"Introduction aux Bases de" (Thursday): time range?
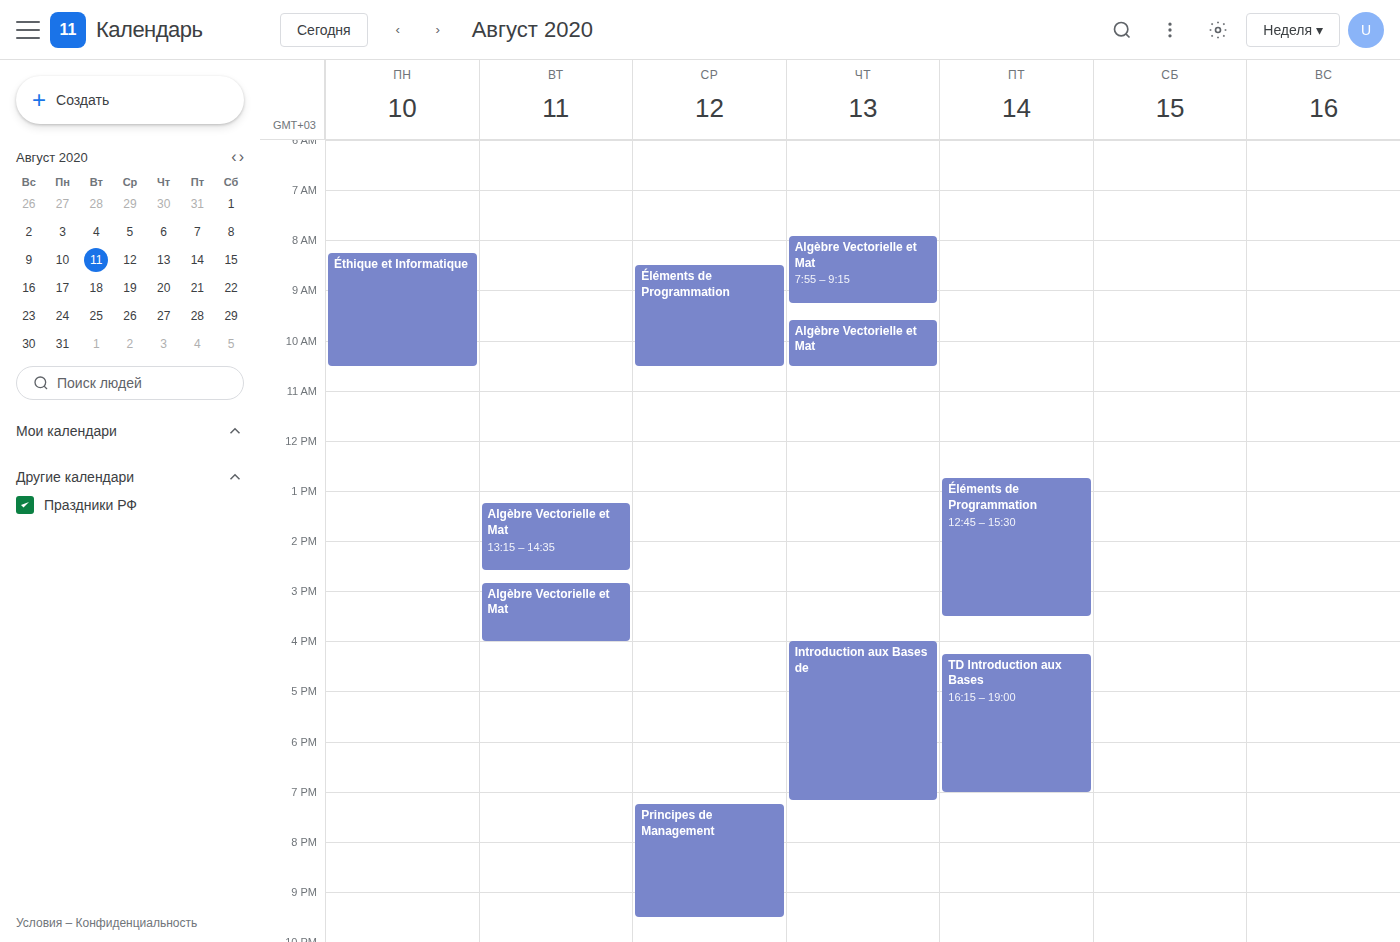
4:00 PM to 7:10 PM